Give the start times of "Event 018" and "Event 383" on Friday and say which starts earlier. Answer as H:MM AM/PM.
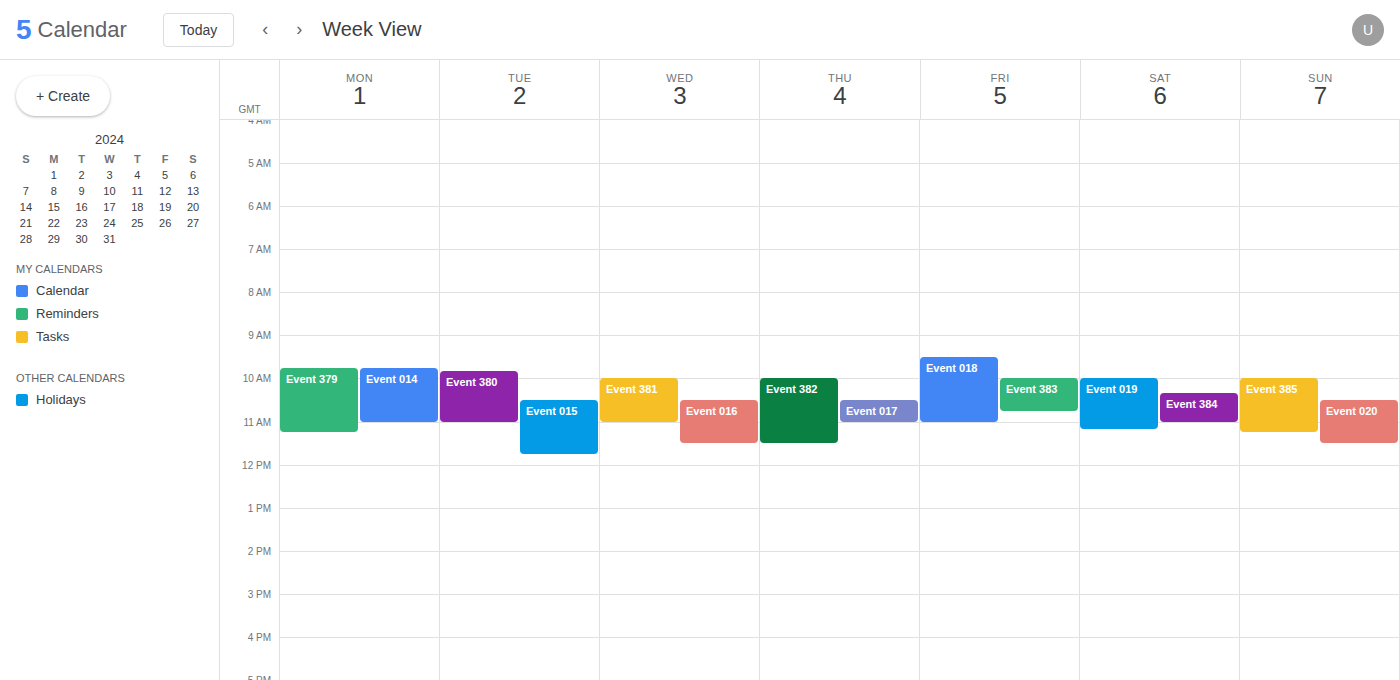
"Event 018" 9:30 AM; "Event 383" 10:00 AM.